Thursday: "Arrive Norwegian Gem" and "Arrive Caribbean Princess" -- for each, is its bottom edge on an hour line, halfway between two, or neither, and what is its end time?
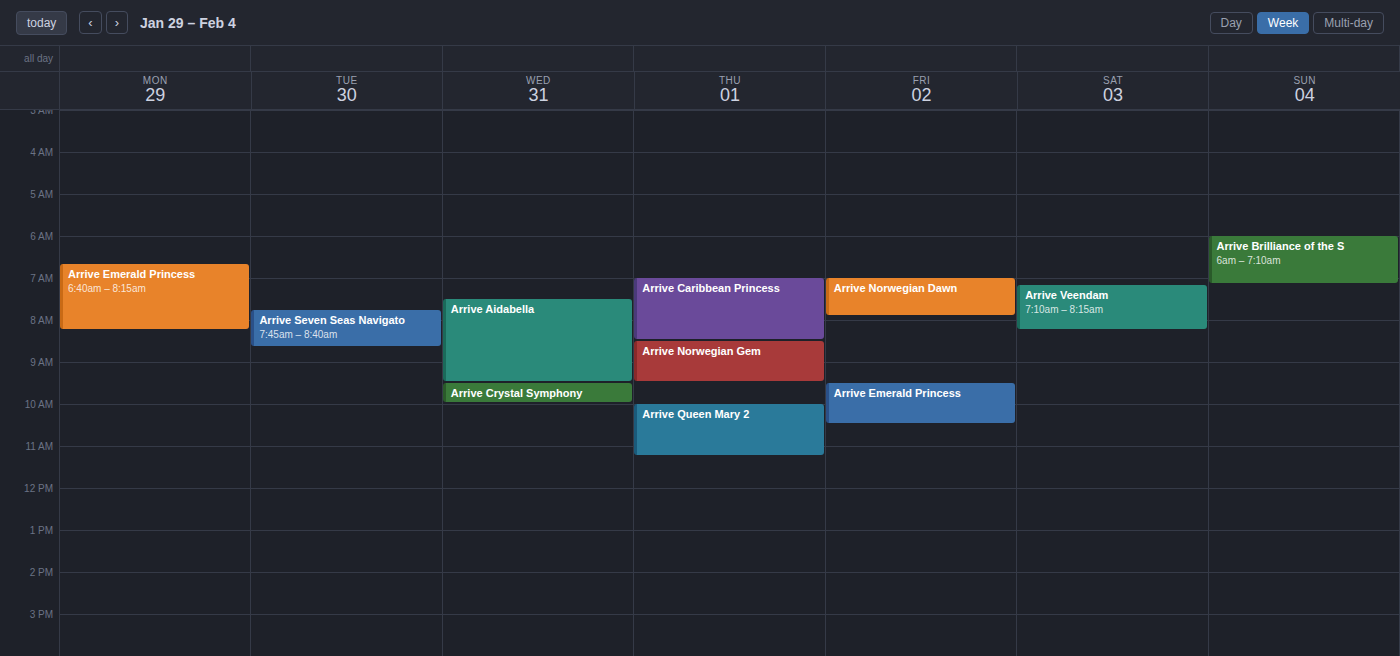
"Arrive Norwegian Gem": 9:30 AM, halfway between the 9 AM and 10 AM lines. "Arrive Caribbean Princess": 8:30 AM, halfway between the 8 AM and 9 AM lines.